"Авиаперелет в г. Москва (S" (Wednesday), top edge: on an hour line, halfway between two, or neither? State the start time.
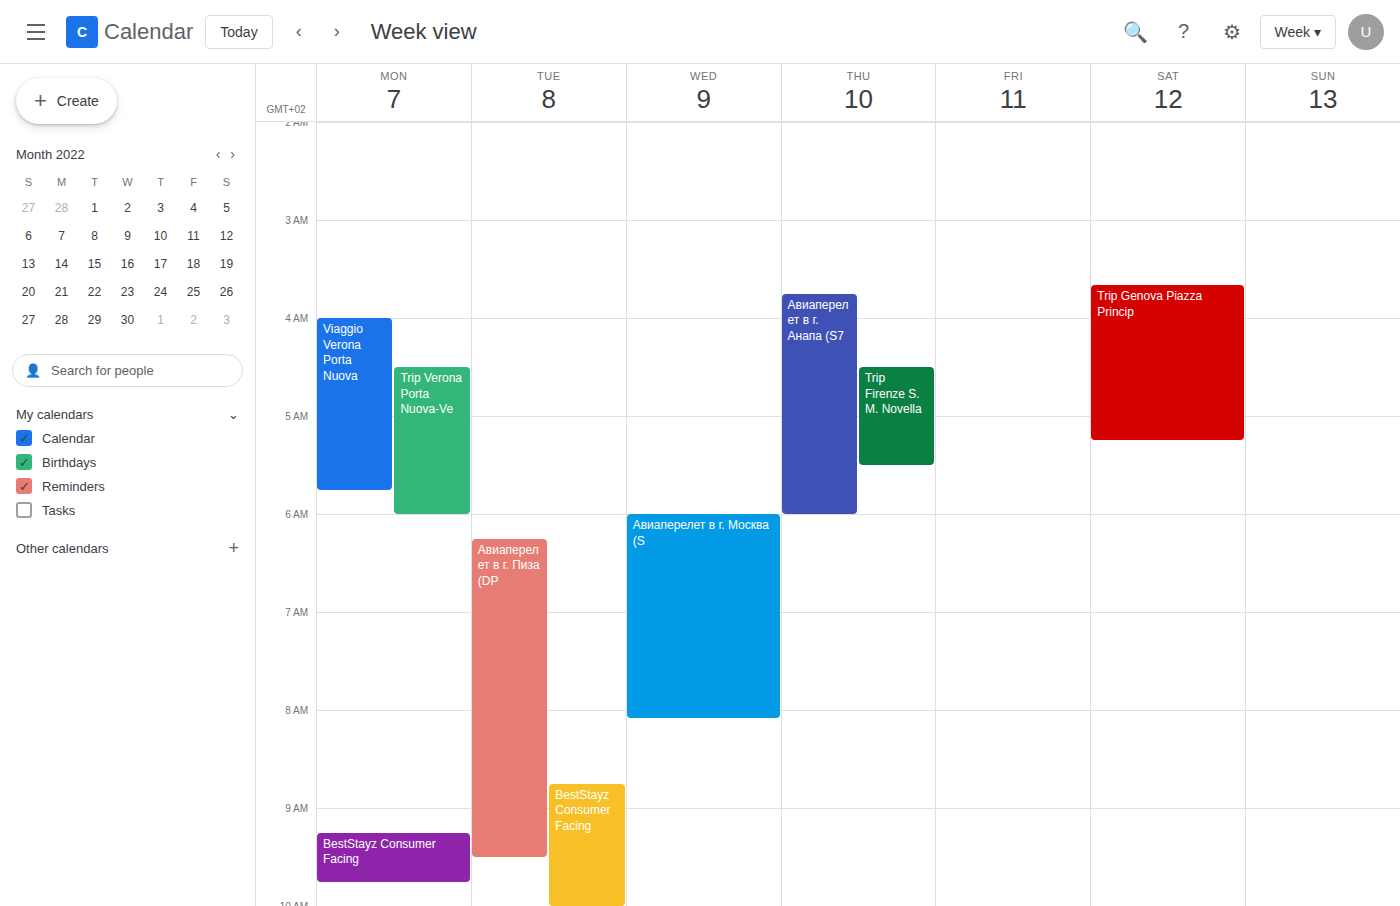
6:00 AM -- exactly on the 6 AM line.